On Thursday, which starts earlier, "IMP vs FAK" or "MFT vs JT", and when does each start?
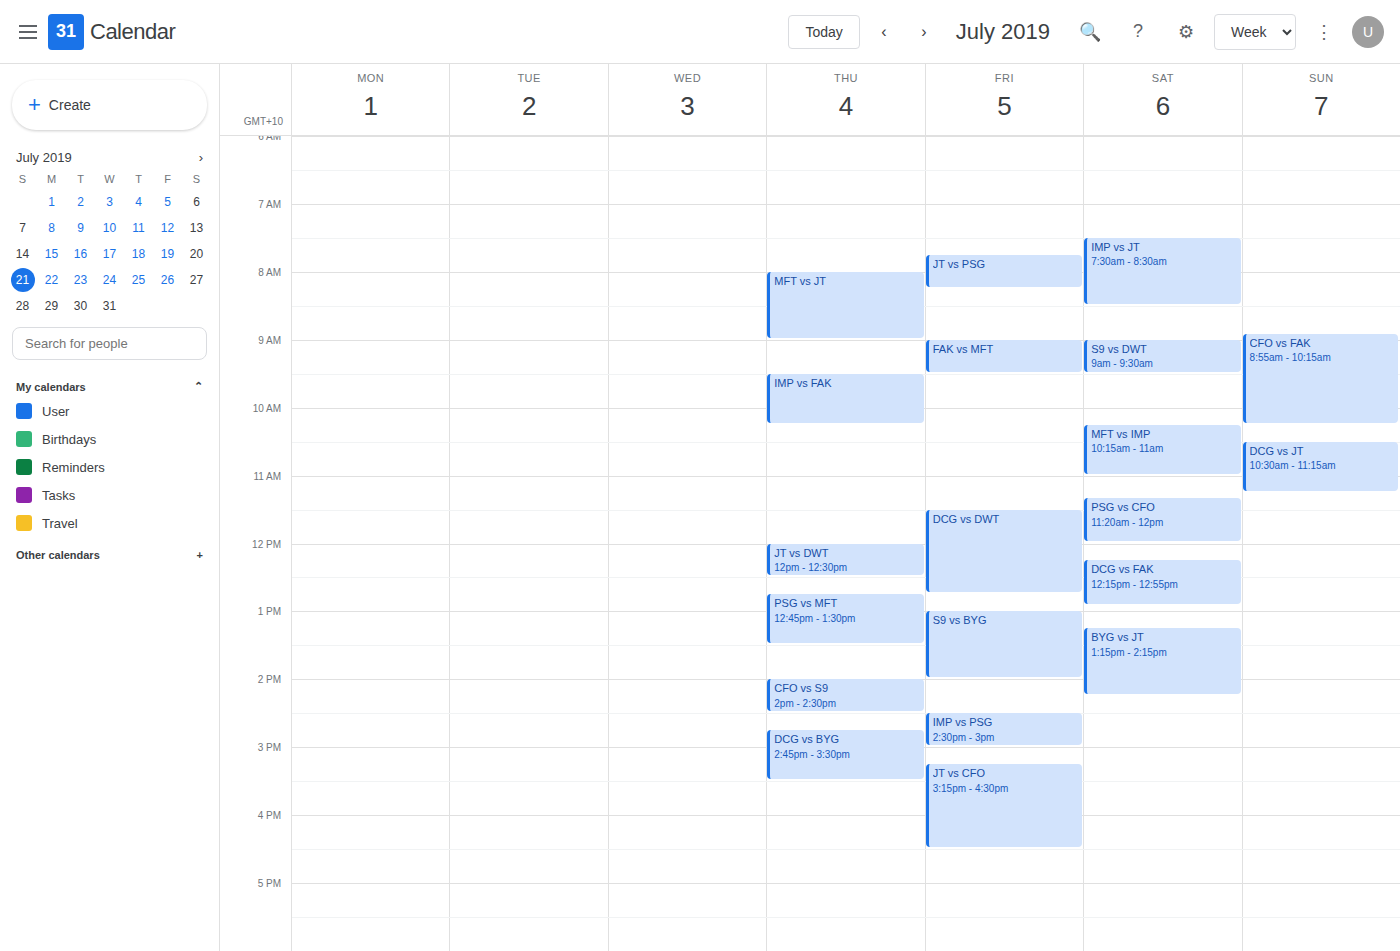
"MFT vs JT" 8:00 AM; "IMP vs FAK" 9:30 AM.